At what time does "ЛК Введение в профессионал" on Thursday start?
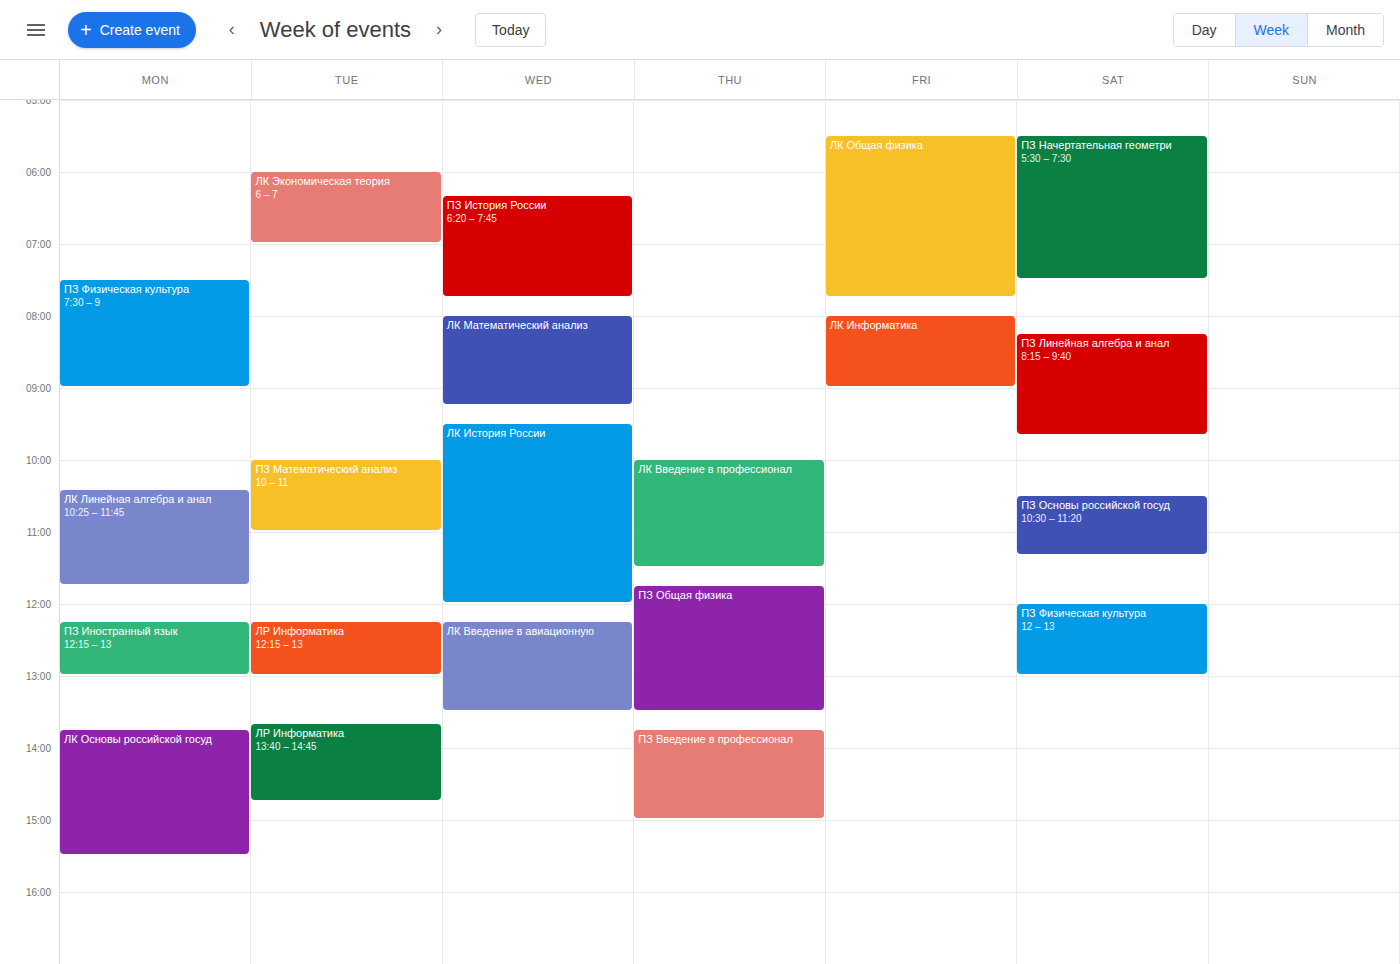
10:00 AM